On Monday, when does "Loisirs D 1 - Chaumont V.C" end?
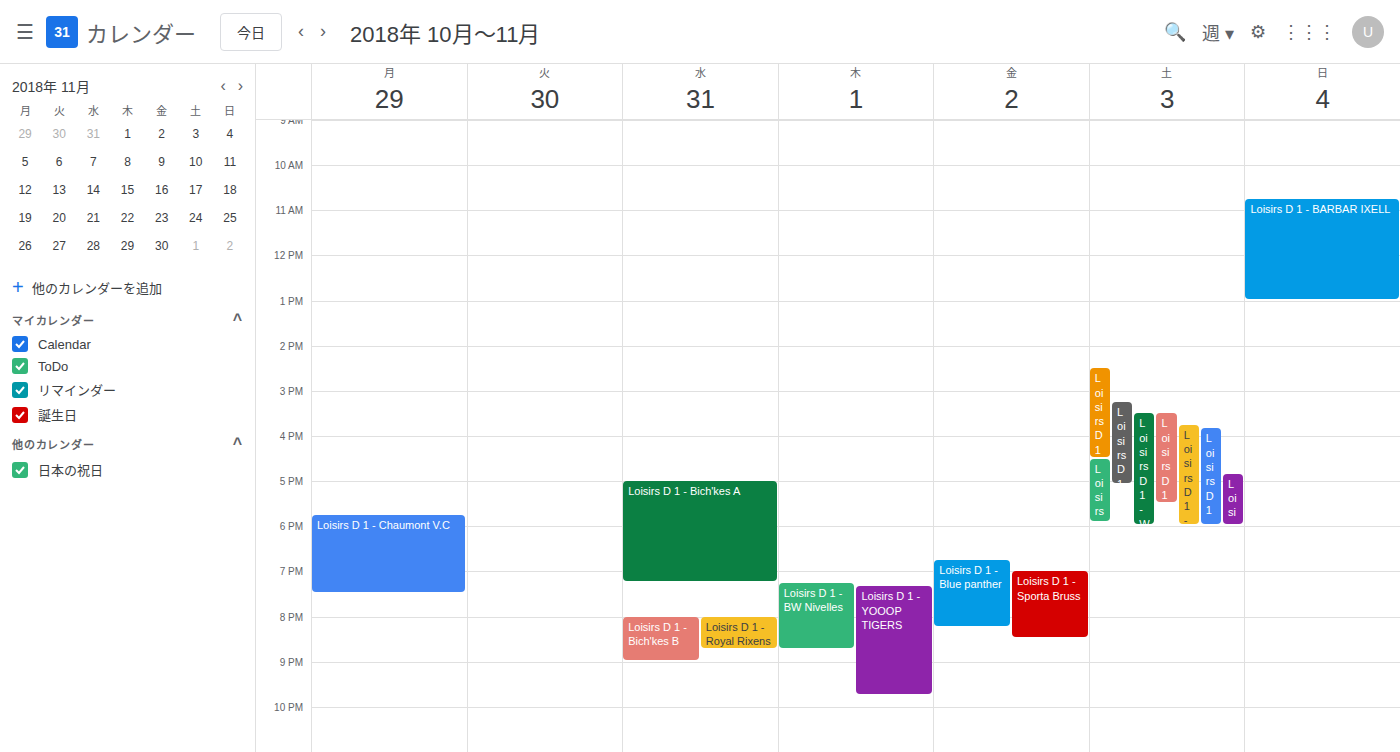
7:30 PM